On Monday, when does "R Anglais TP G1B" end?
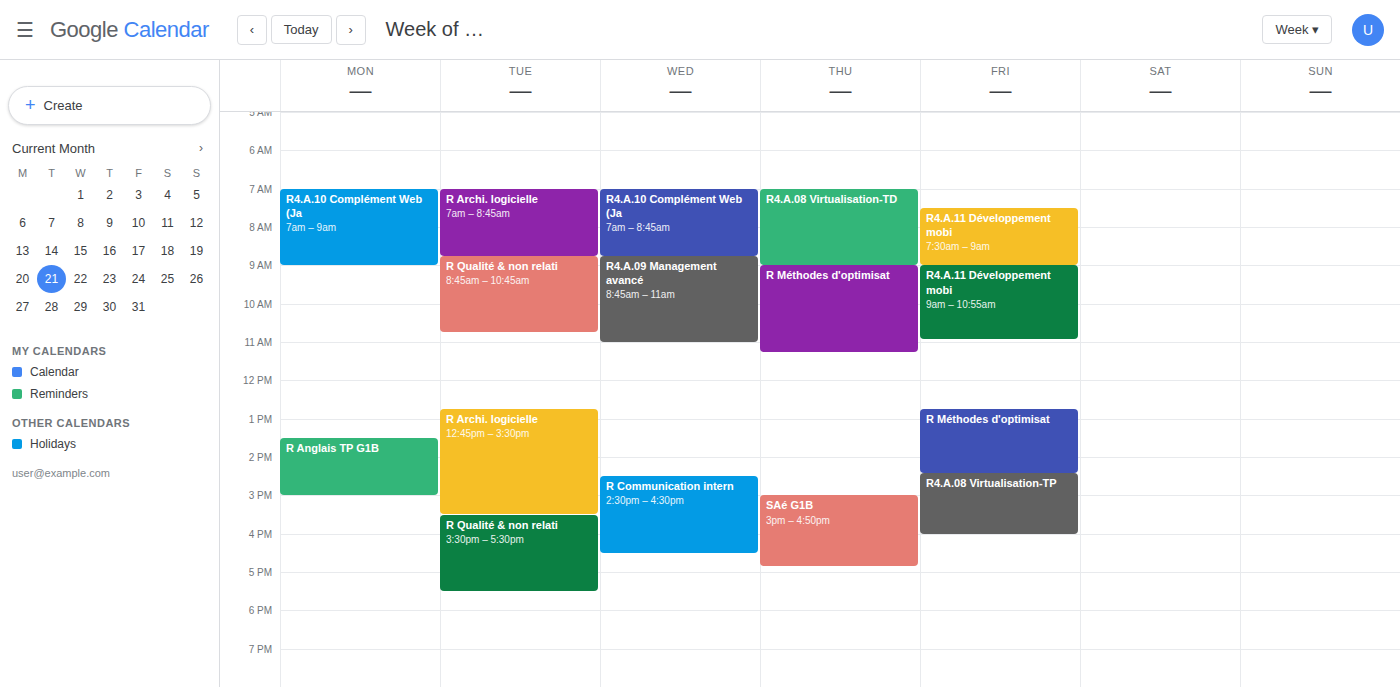
3:00 PM